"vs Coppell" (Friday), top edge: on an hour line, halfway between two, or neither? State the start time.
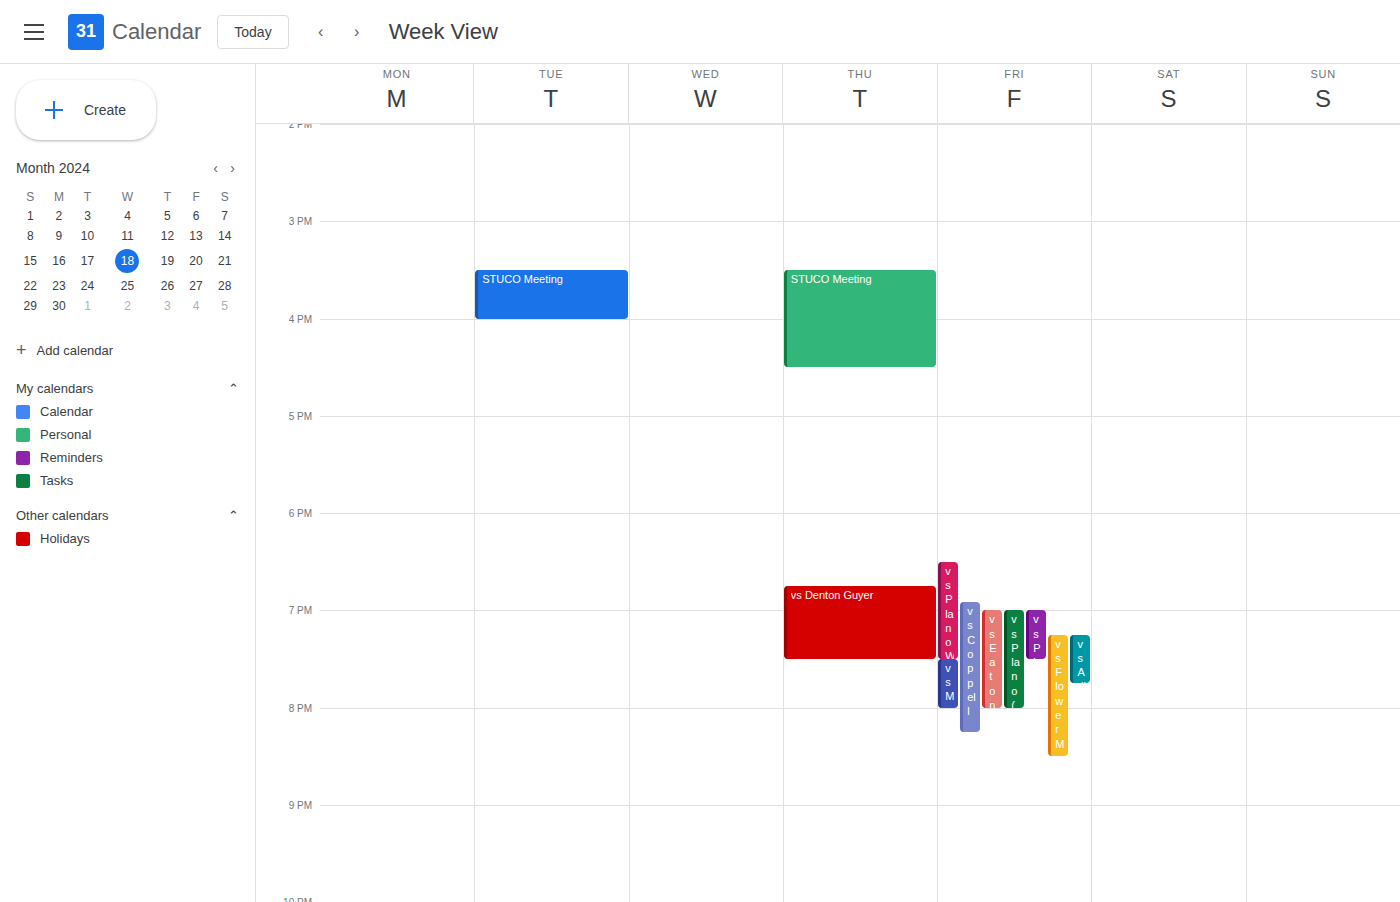
6:55 PM -- neither: 55 minutes below the 6 PM line and 5 minutes above the 7 PM line.